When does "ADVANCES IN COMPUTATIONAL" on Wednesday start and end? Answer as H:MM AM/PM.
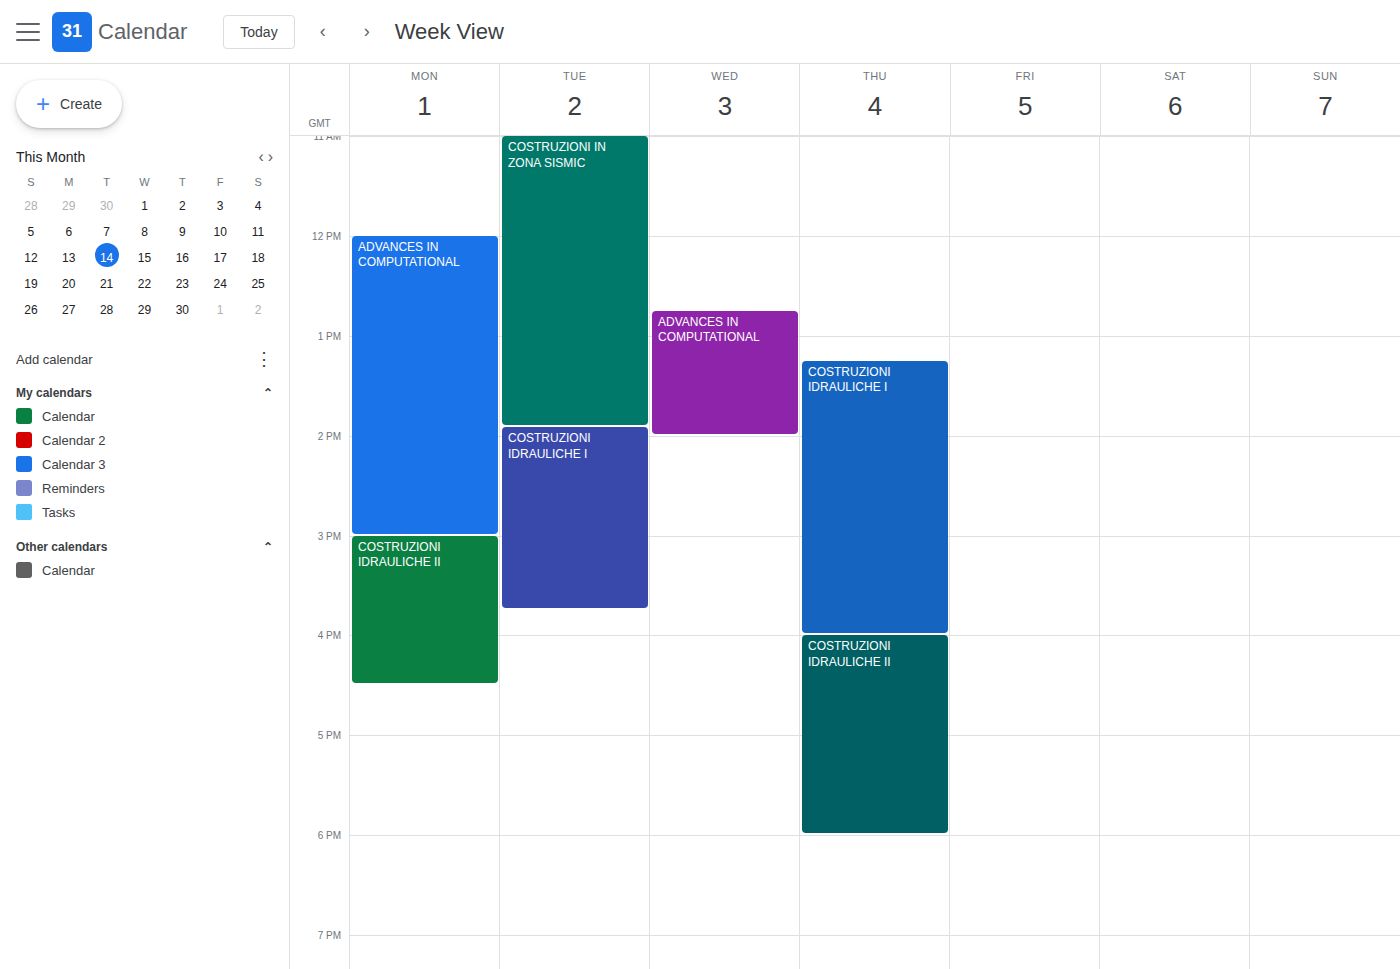
12:45 PM to 2:00 PM